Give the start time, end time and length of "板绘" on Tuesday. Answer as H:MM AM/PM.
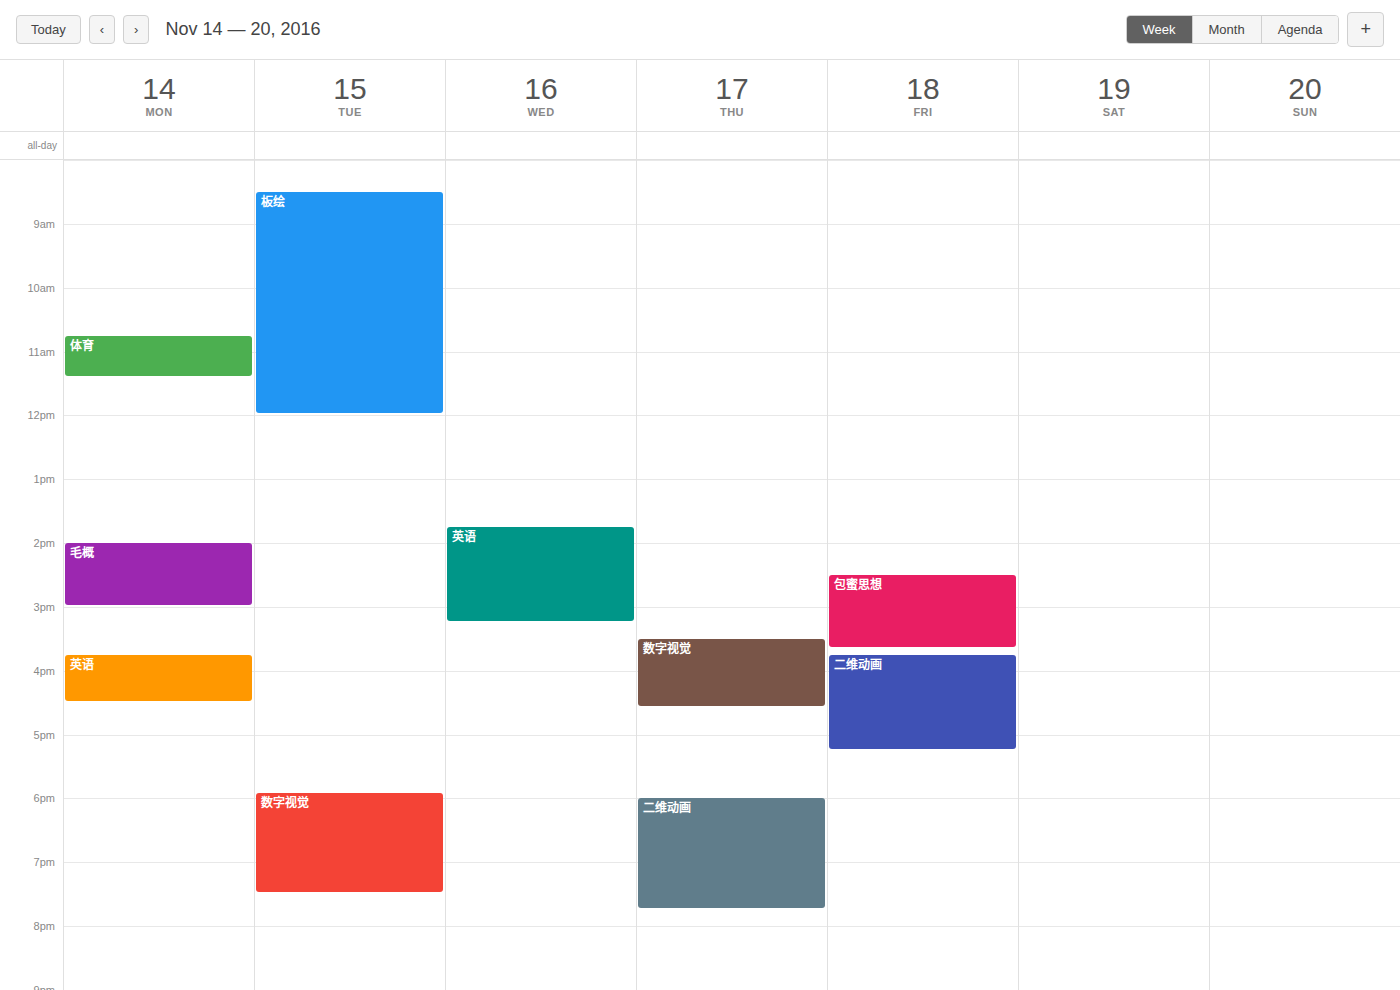
8:30 AM to 12:00 PM, 3 hours 30 minutes